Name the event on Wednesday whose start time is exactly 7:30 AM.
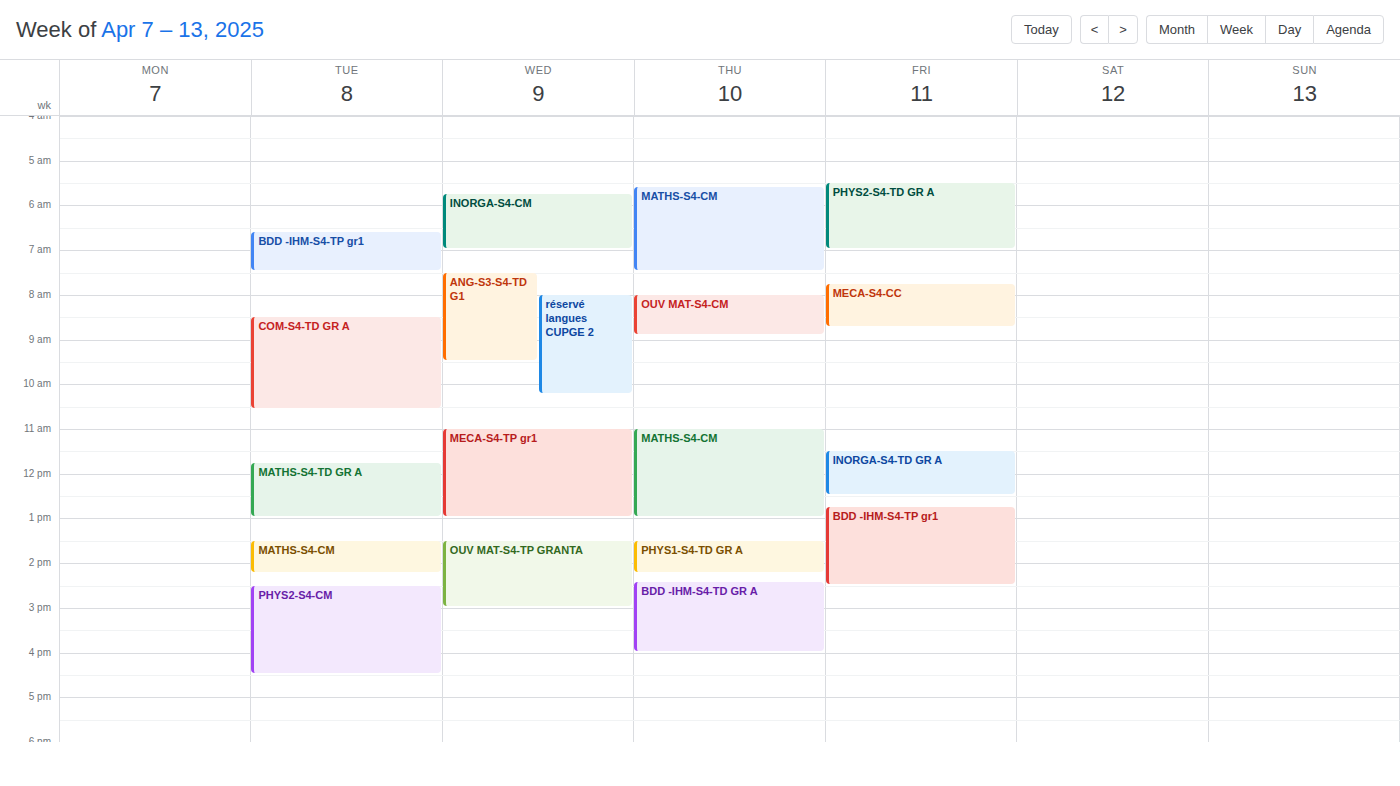
"ANG-S3-S4-TD G1"